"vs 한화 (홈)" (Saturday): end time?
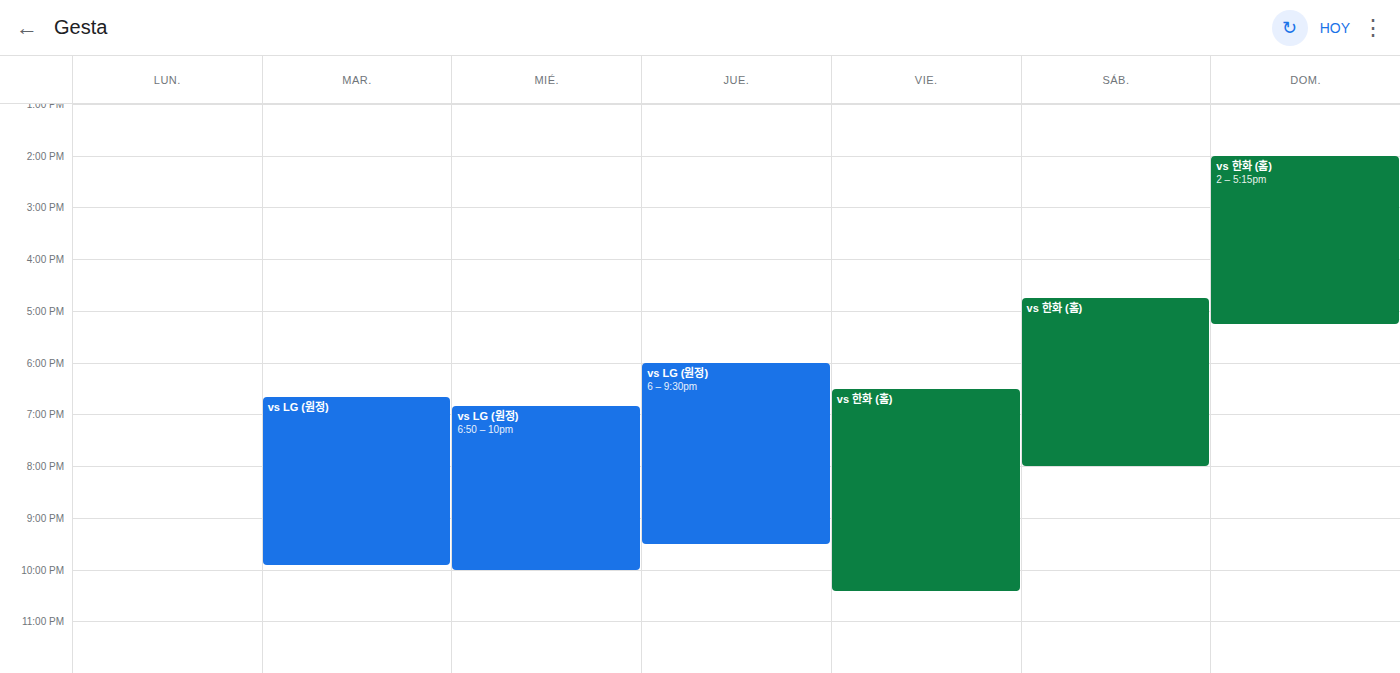
20:00